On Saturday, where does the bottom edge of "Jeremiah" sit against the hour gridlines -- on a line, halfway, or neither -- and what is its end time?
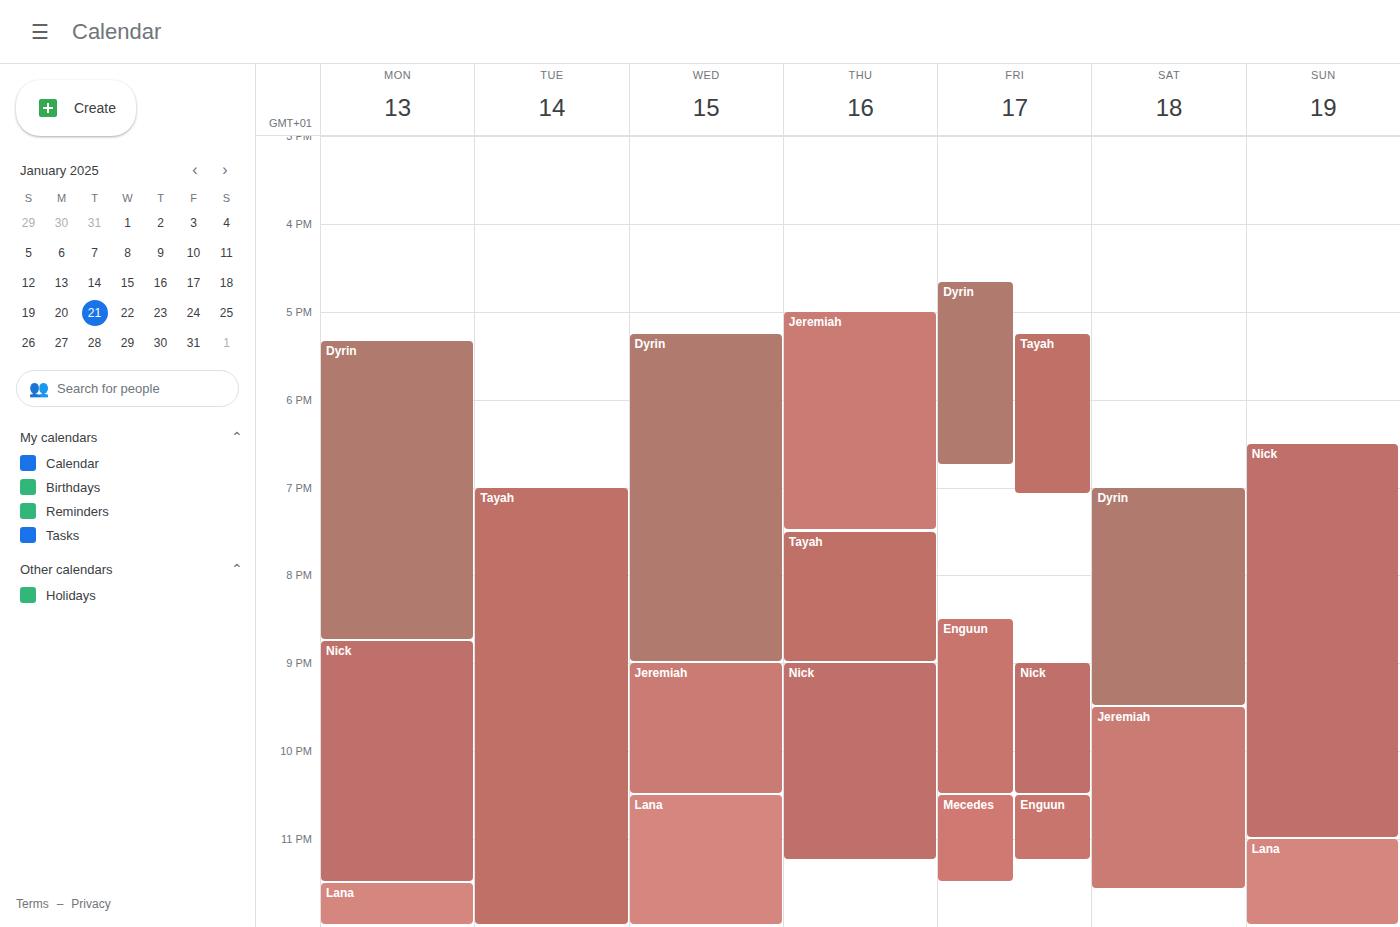
23:35 -- neither: 35 minutes below the 23:00 line and 25 minutes above the 24:00 line.